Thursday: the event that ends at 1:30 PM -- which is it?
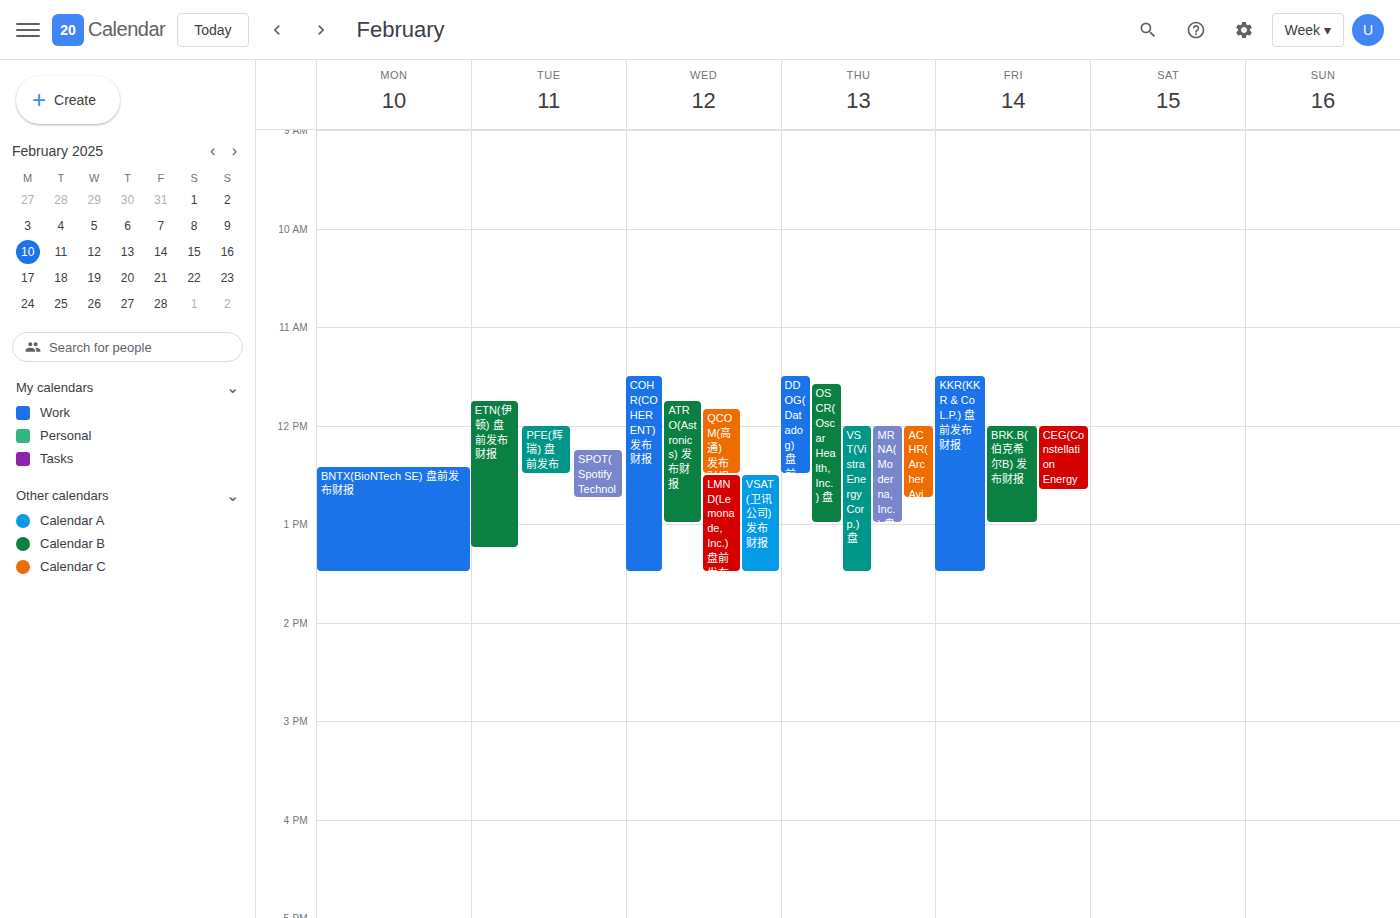
"VST(Vistra Energy Corp.) 盘"